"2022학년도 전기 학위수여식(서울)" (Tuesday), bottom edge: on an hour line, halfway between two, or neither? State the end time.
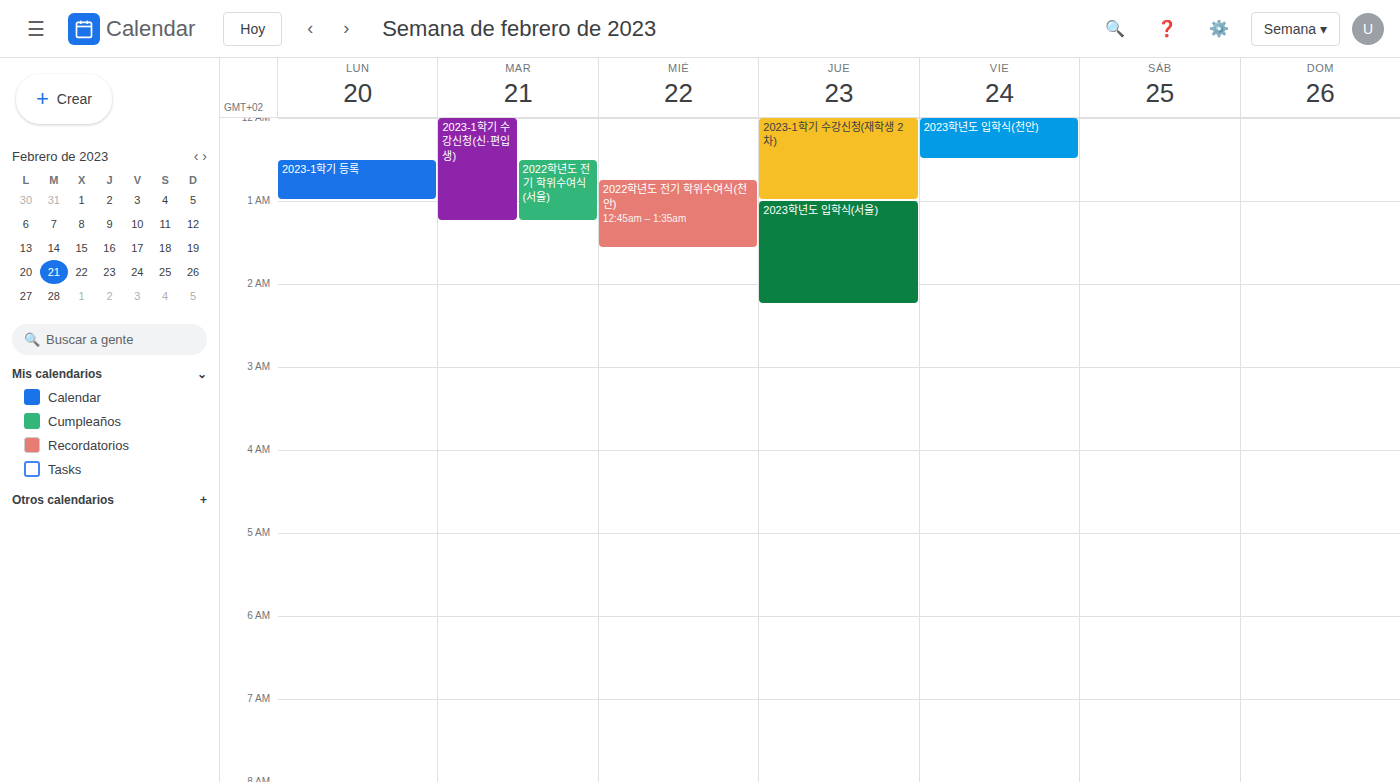
1:15 AM -- neither: a quarter of the way from the 1 AM line to the 2 AM line.